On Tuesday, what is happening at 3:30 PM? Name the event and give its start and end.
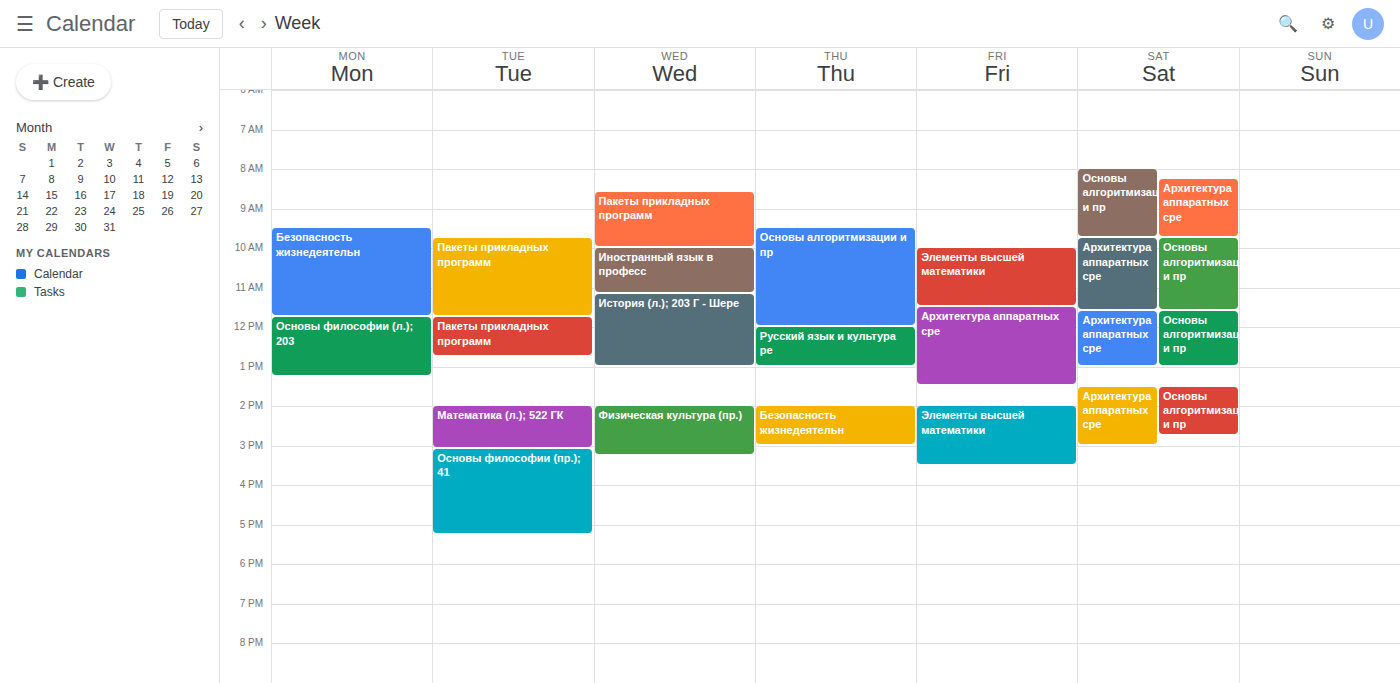
"Основы философии (пр.); 41", 3:05 PM to 5:15 PM